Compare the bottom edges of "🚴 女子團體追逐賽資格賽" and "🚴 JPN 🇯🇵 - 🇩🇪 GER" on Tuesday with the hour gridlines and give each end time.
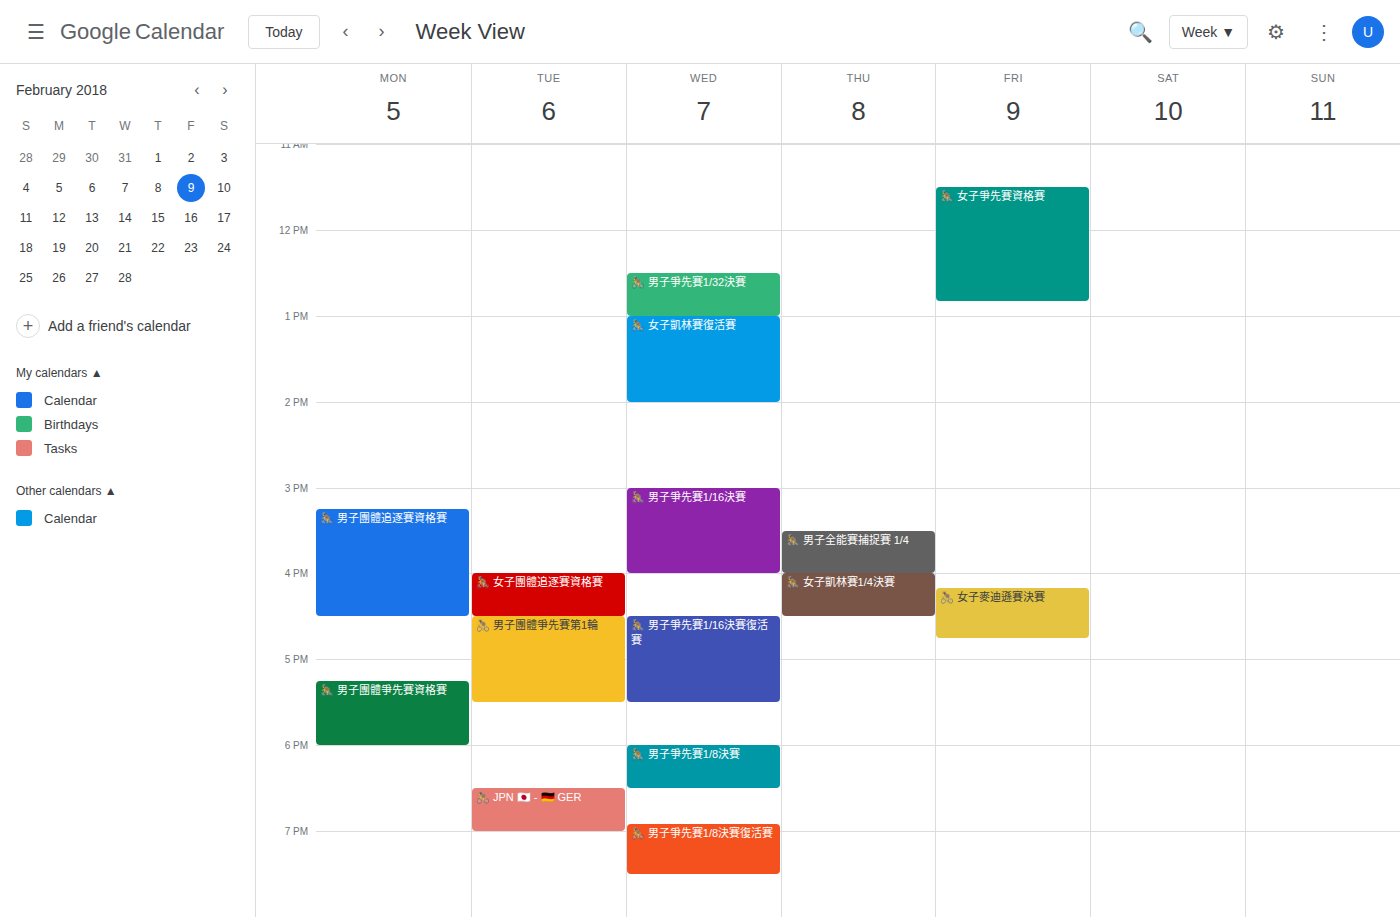
"🚴 女子團體追逐賽資格賽": 4:30 PM, halfway between the 4 PM and 5 PM lines. "🚴 JPN 🇯🇵 - 🇩🇪 GER": 7:00 PM, exactly on the 7 PM line.